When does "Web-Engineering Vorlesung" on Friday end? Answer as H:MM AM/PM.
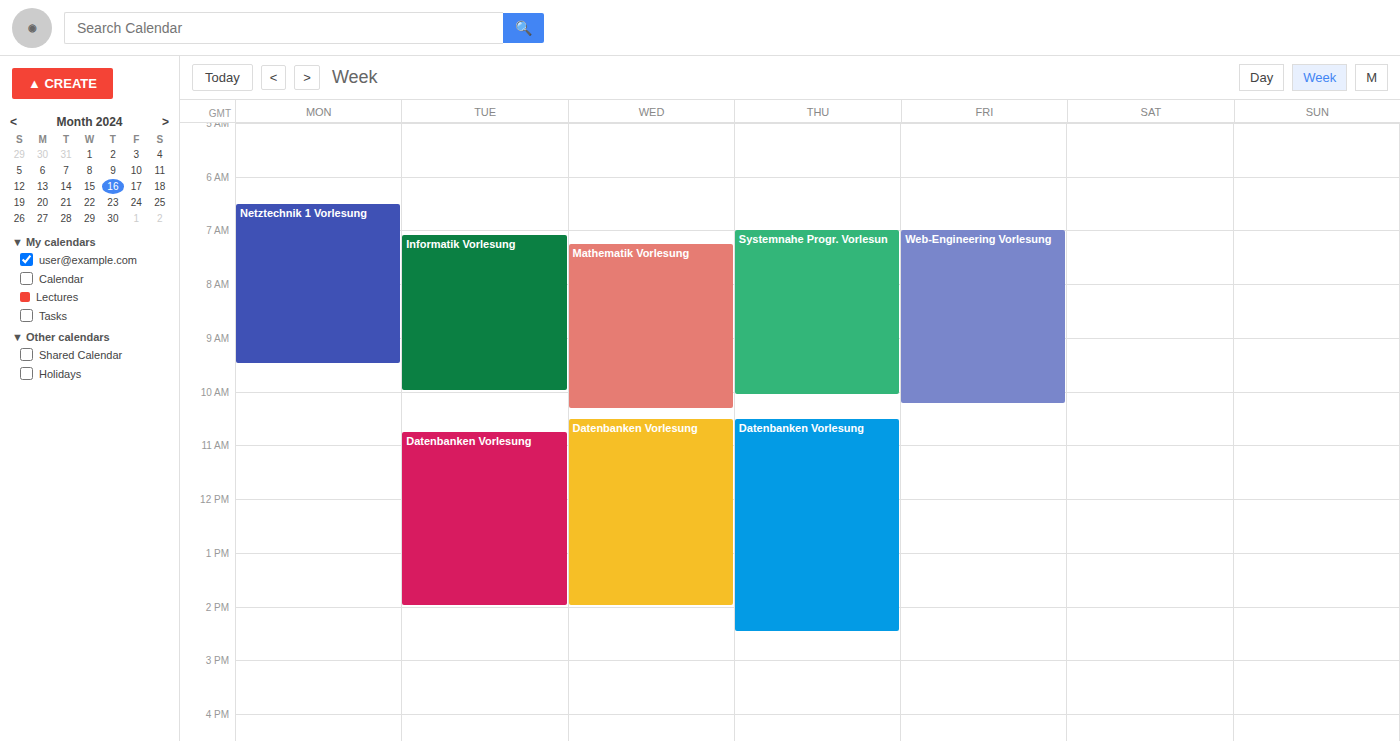
10:15 AM